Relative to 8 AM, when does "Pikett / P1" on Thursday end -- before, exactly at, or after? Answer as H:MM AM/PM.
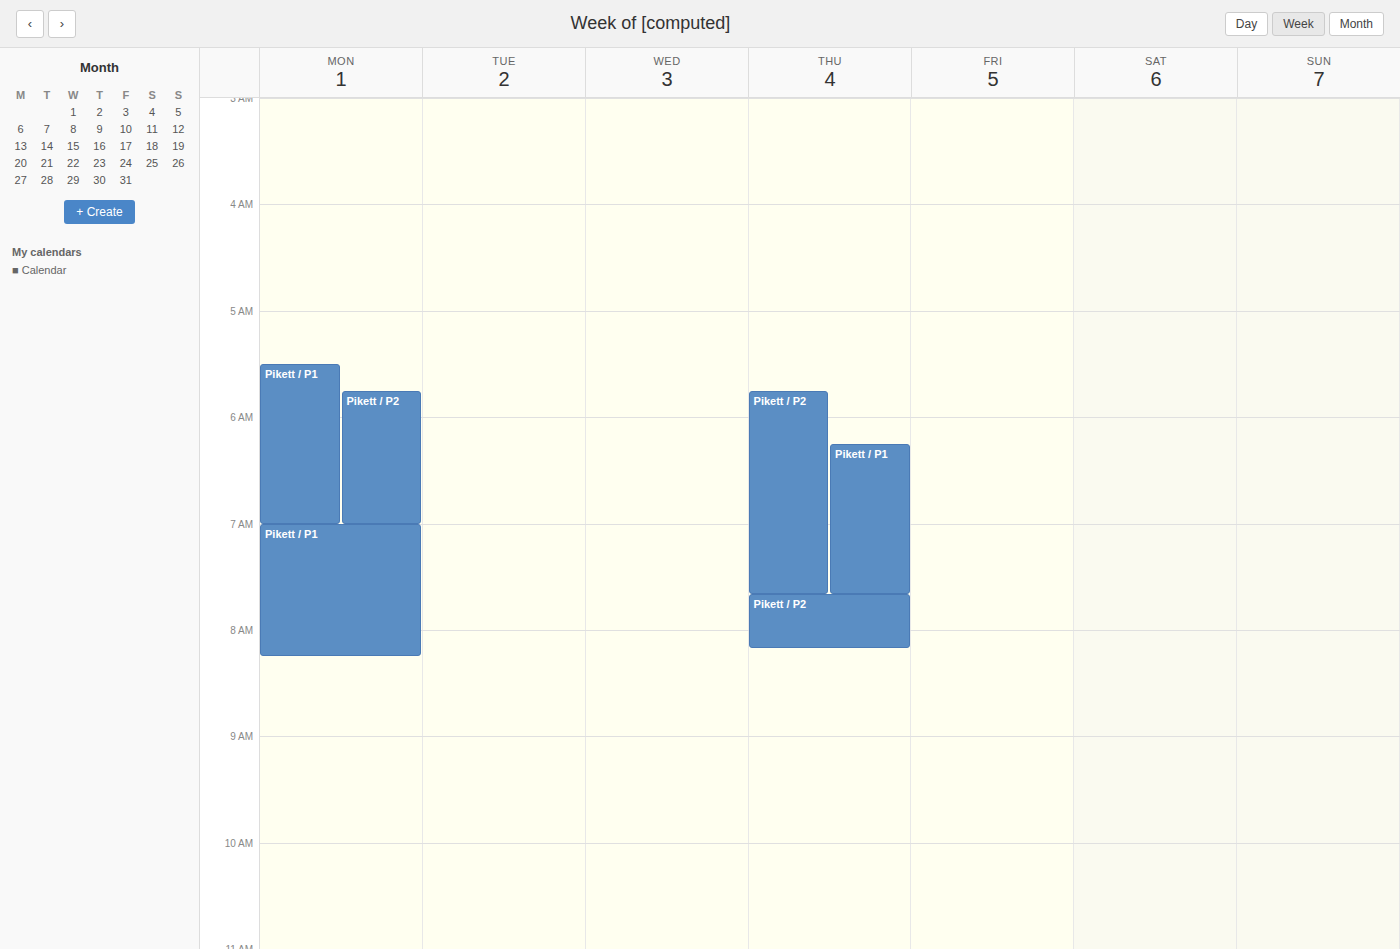
7:40 AM -- before 8 AM, 20 minutes above the 8 AM line.